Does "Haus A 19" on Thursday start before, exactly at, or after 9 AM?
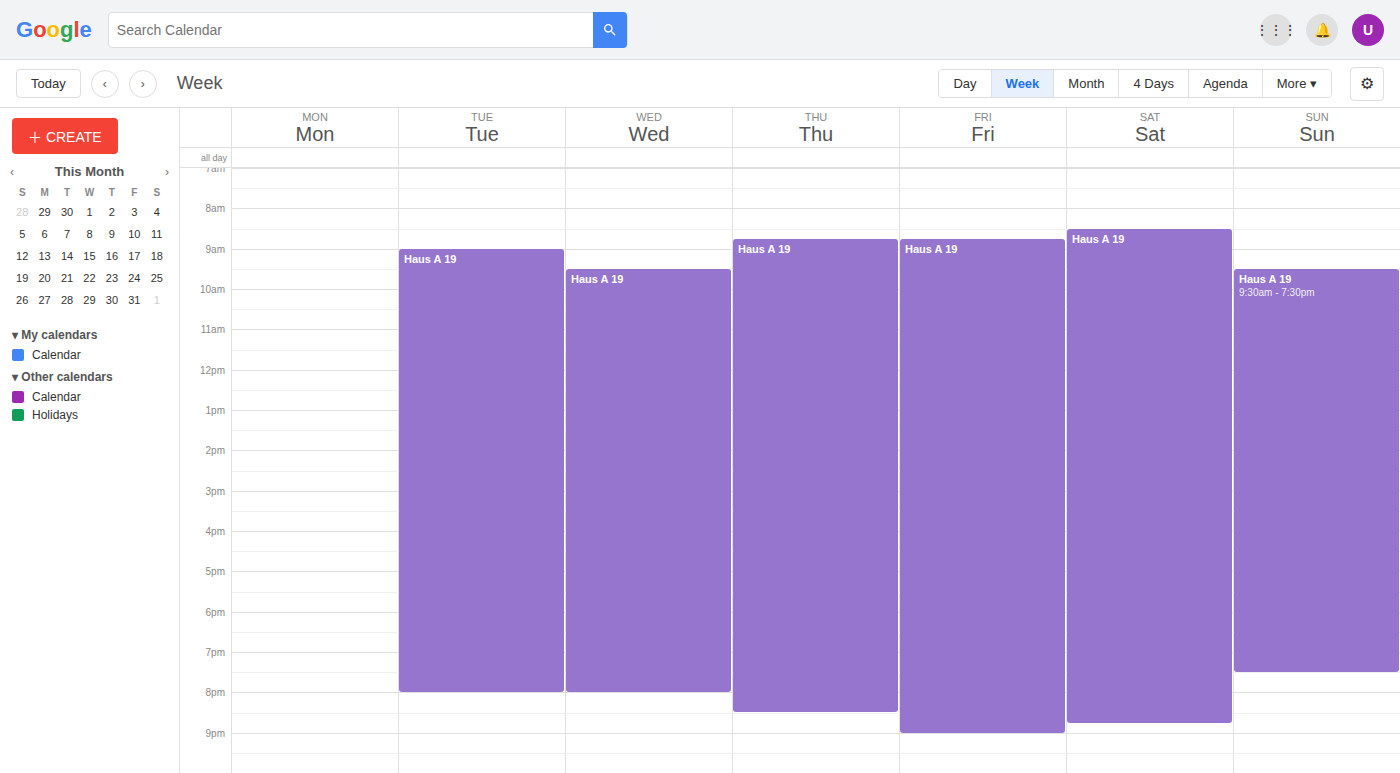
8:45 AM -- before 9 AM, 15 minutes above the 9 AM line.